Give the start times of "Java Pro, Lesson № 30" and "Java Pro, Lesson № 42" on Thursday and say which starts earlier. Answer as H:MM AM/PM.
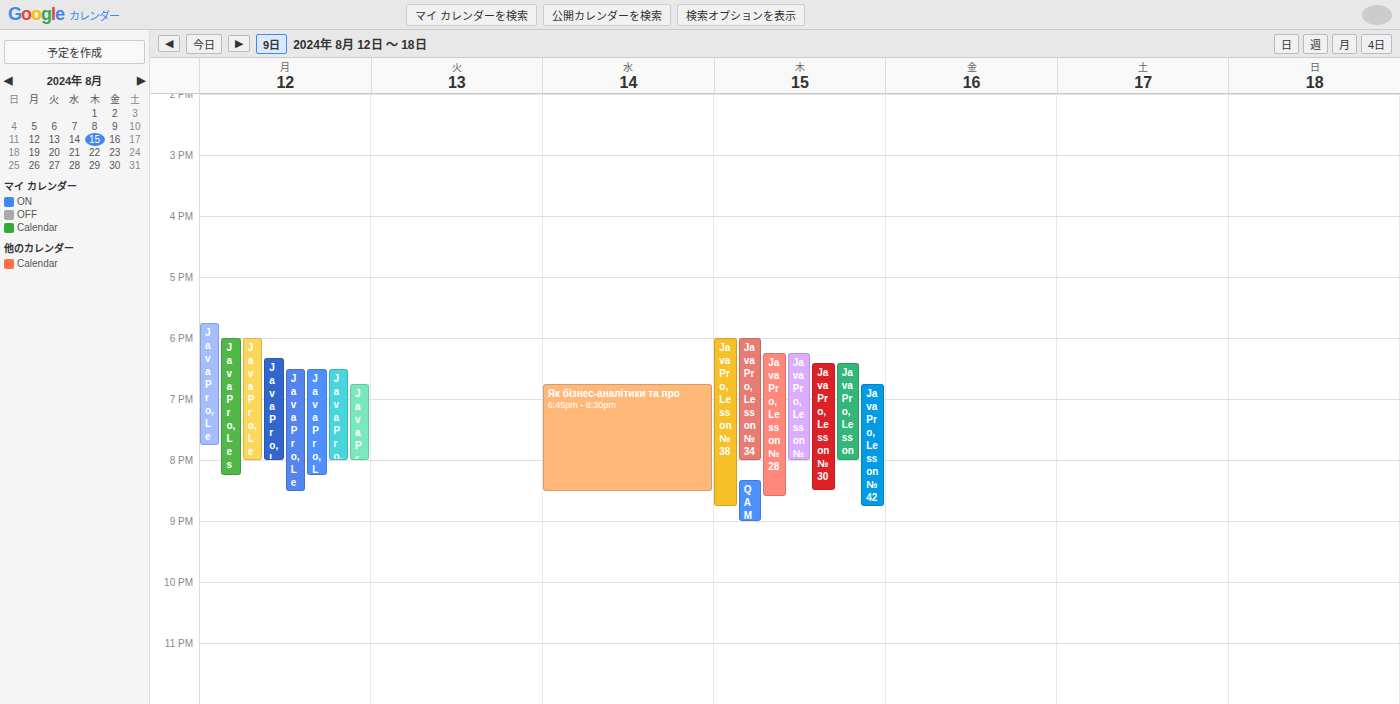
"Java Pro, Lesson № 30" 6:25 PM; "Java Pro, Lesson № 42" 6:45 PM.